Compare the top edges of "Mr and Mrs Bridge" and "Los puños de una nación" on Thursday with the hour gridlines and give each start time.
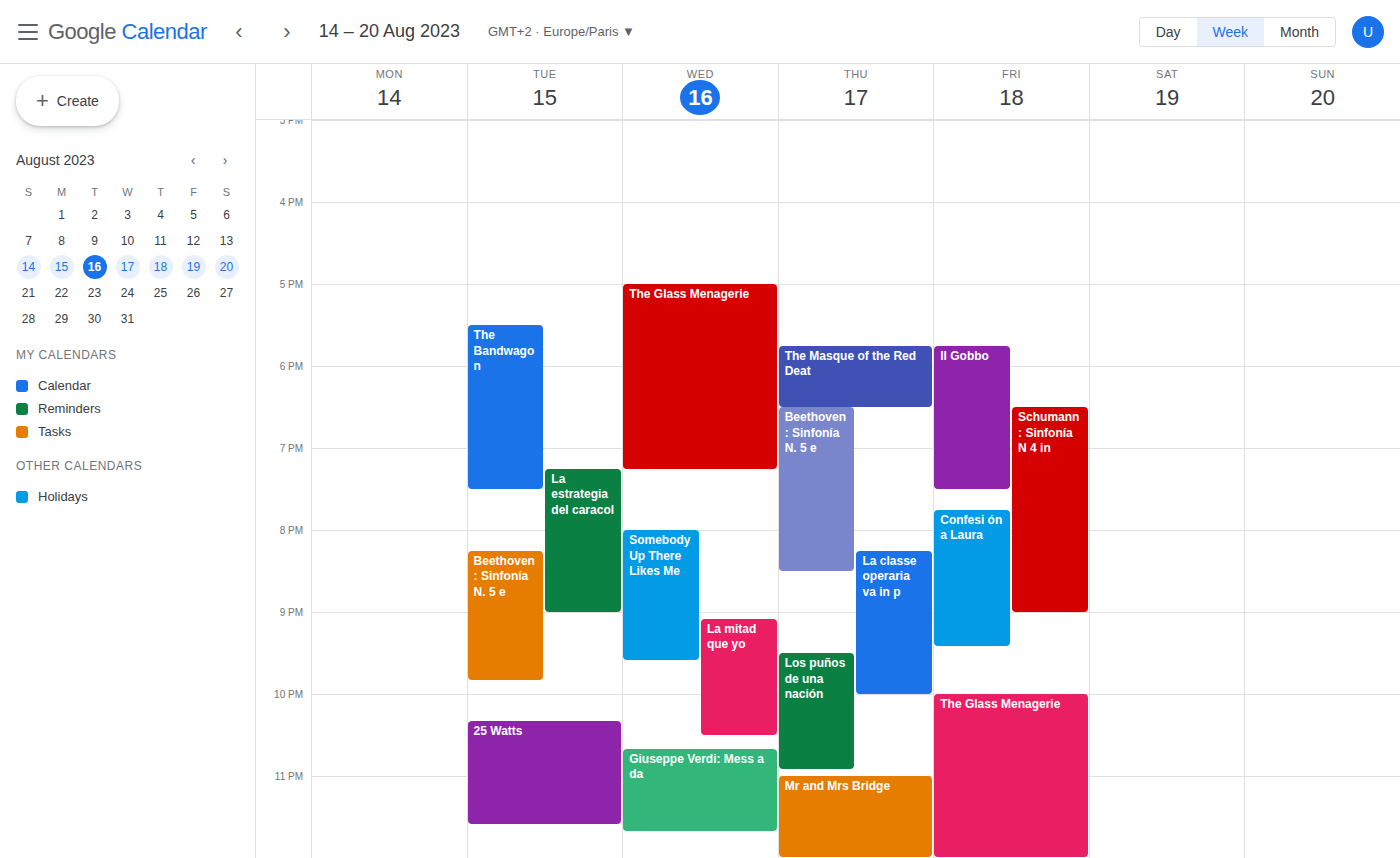
"Mr and Mrs Bridge": 11:00 PM, exactly on the 11 PM line. "Los puños de una nación": 9:30 PM, halfway between the 9 PM and 10 PM lines.